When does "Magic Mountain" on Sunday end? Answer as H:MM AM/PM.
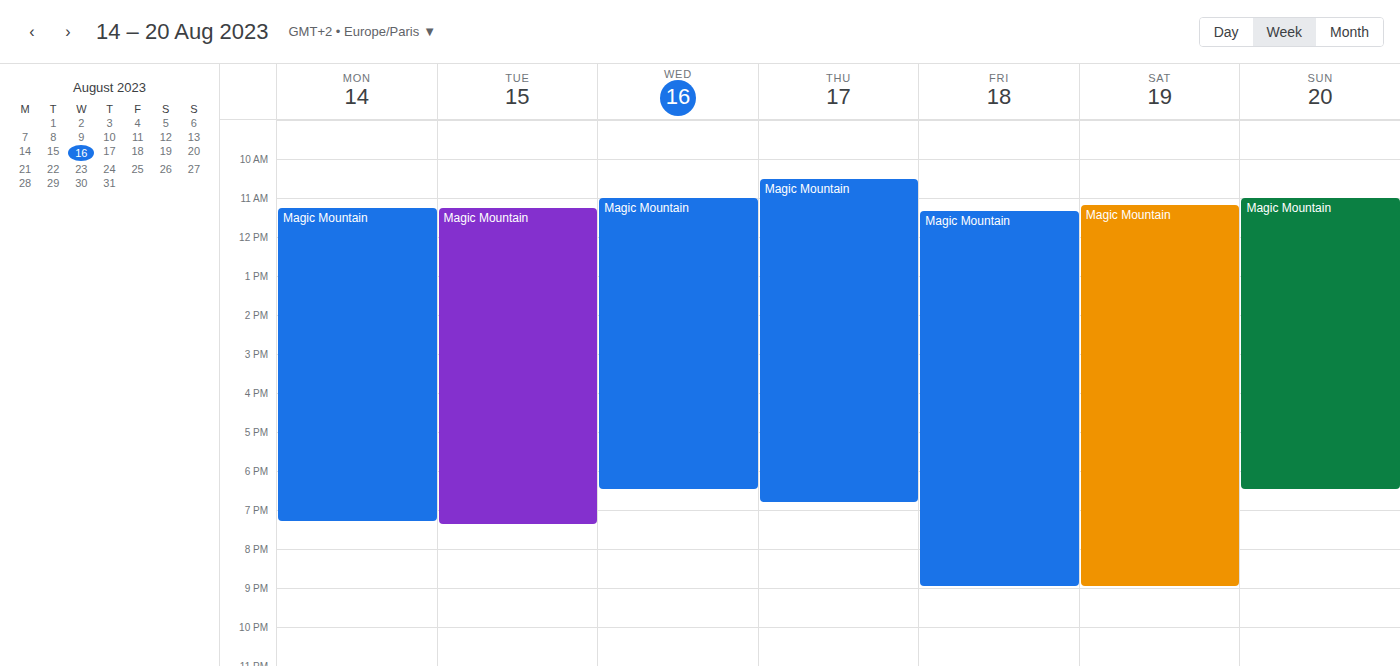
6:30 PM